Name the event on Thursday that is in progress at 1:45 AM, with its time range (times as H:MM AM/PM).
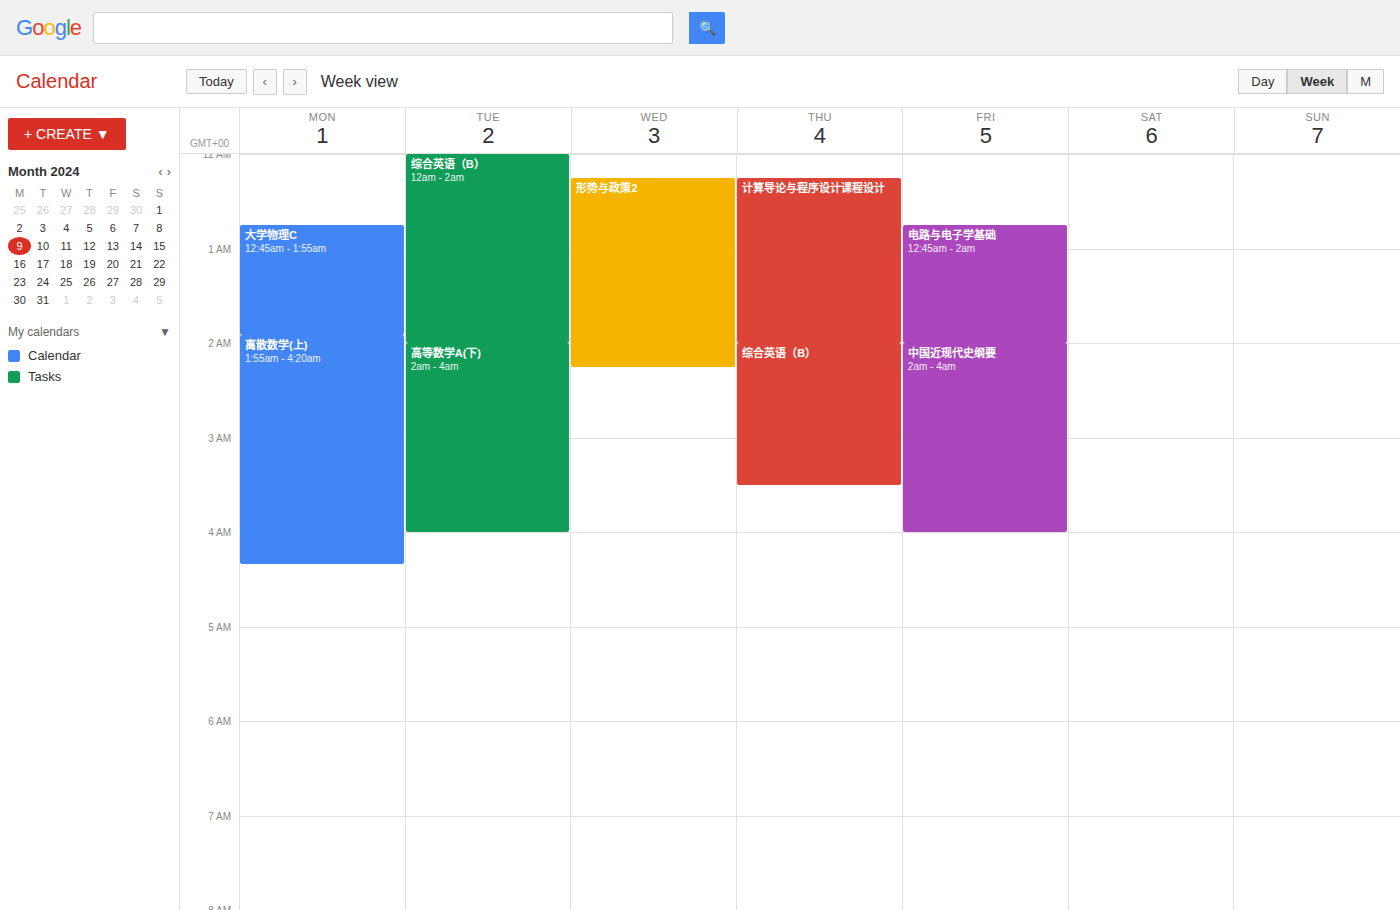
"计算导论与程序设计课程设计", 12:15 AM to 2:00 AM